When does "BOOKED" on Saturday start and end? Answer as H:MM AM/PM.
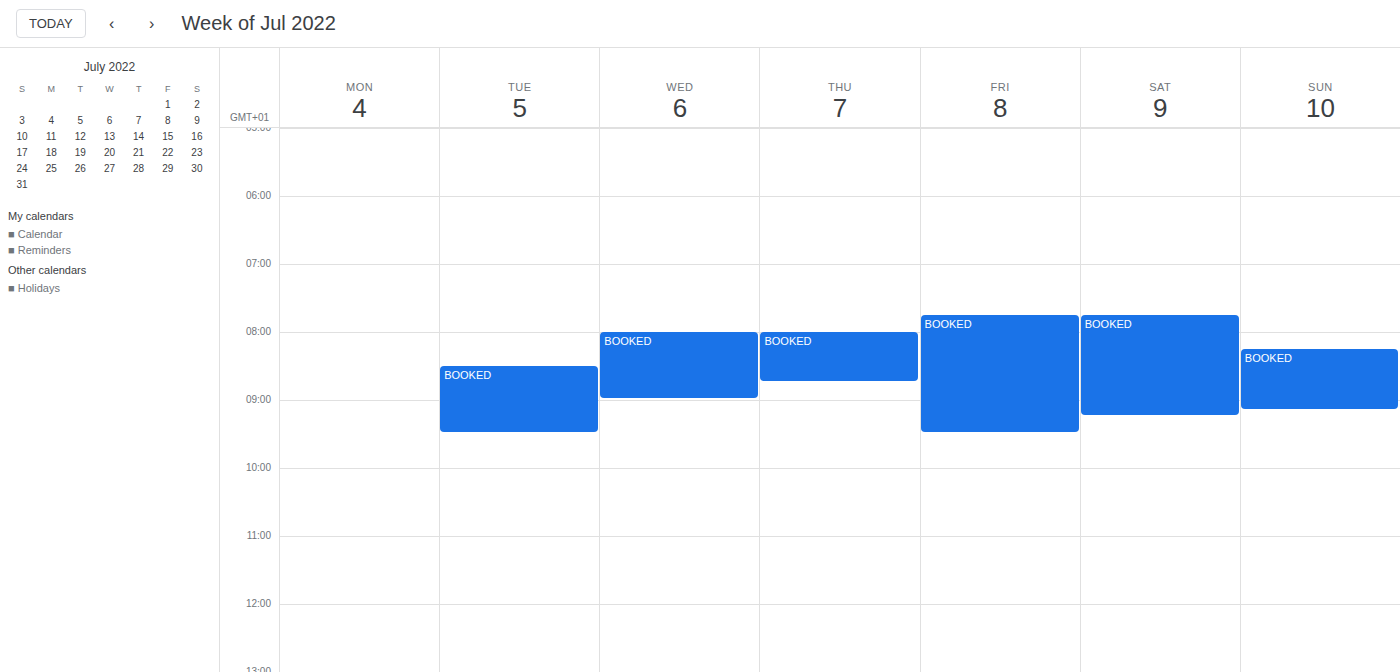
7:45 AM to 9:15 AM